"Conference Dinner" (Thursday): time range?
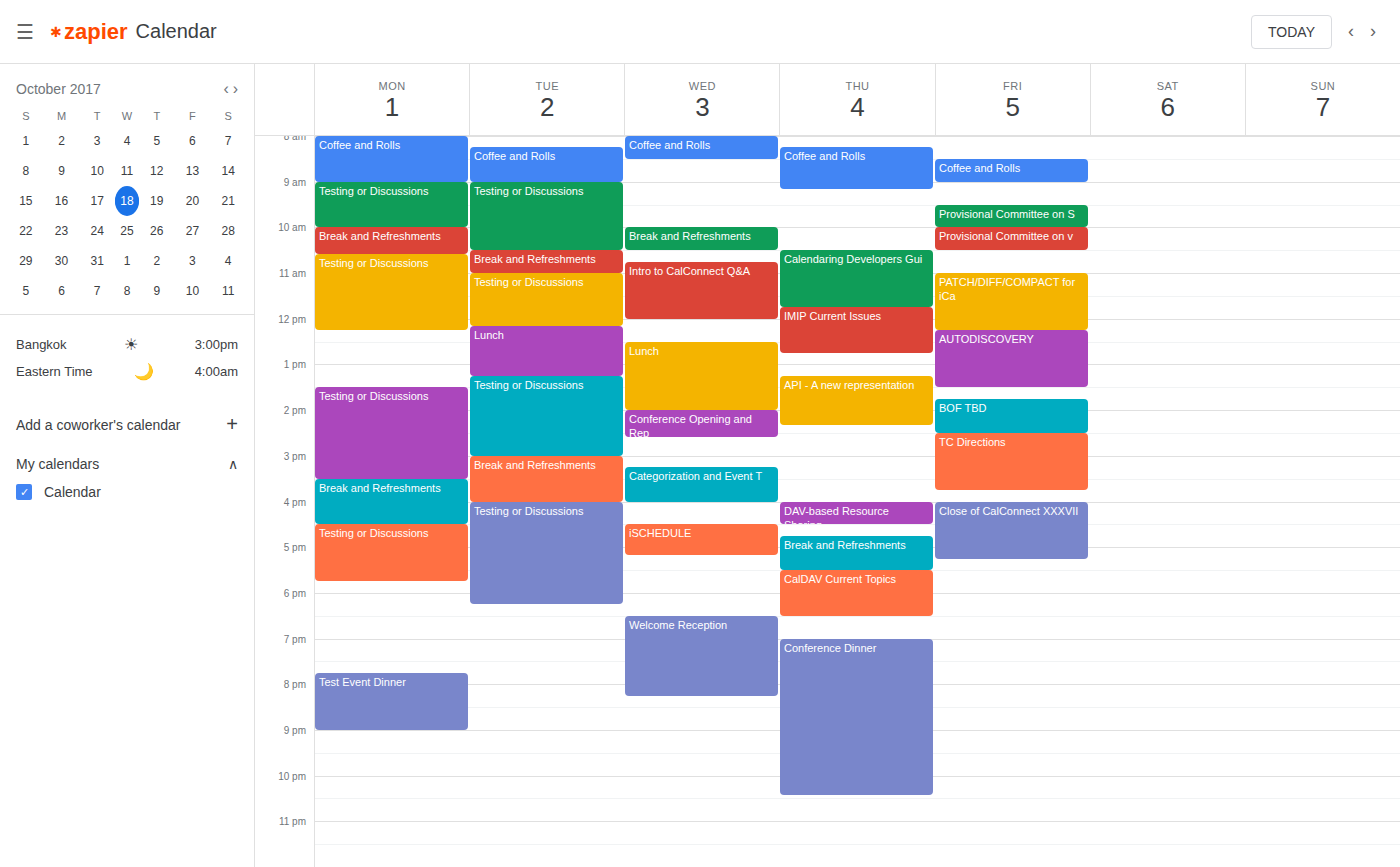
7:00 PM to 10:25 PM